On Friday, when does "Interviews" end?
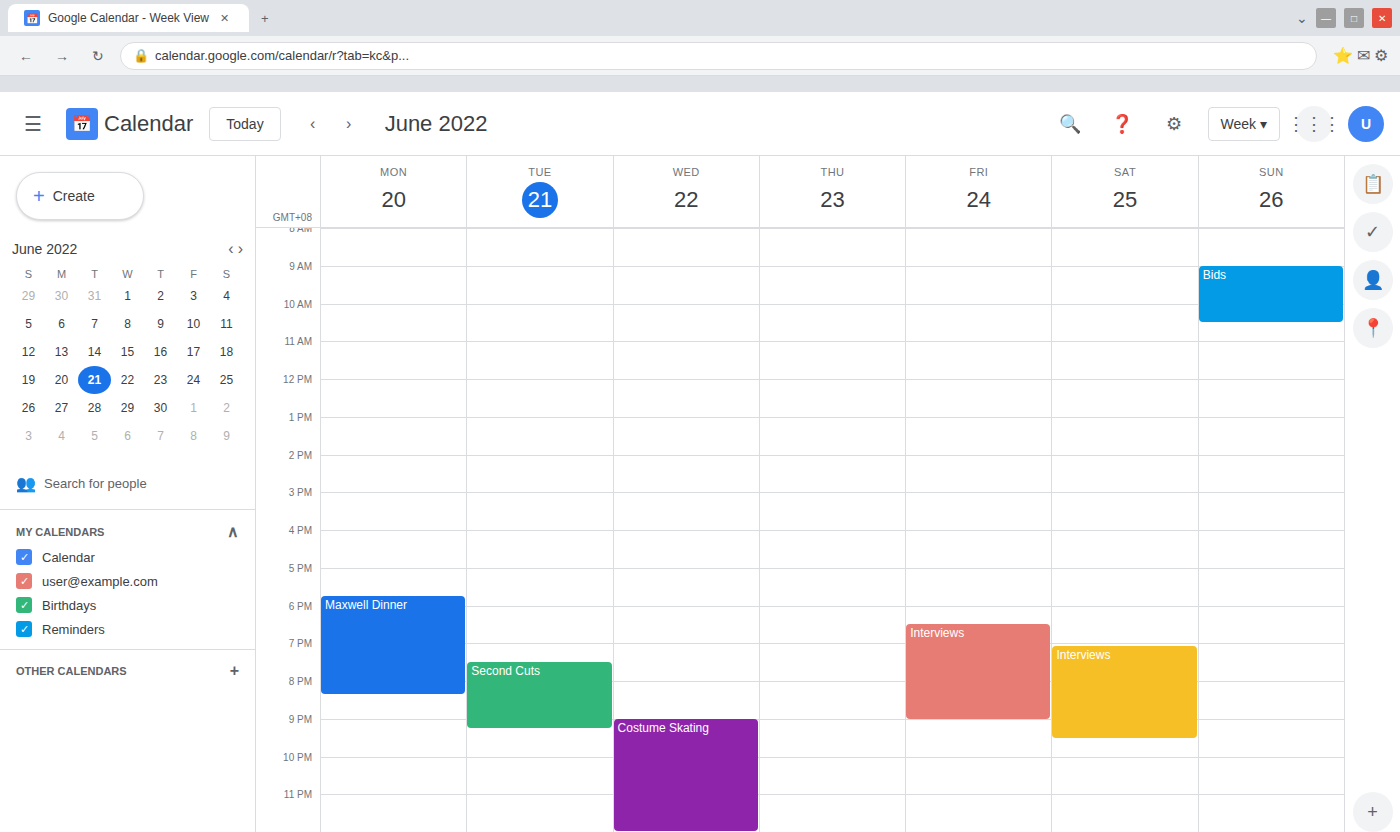
9:00 PM